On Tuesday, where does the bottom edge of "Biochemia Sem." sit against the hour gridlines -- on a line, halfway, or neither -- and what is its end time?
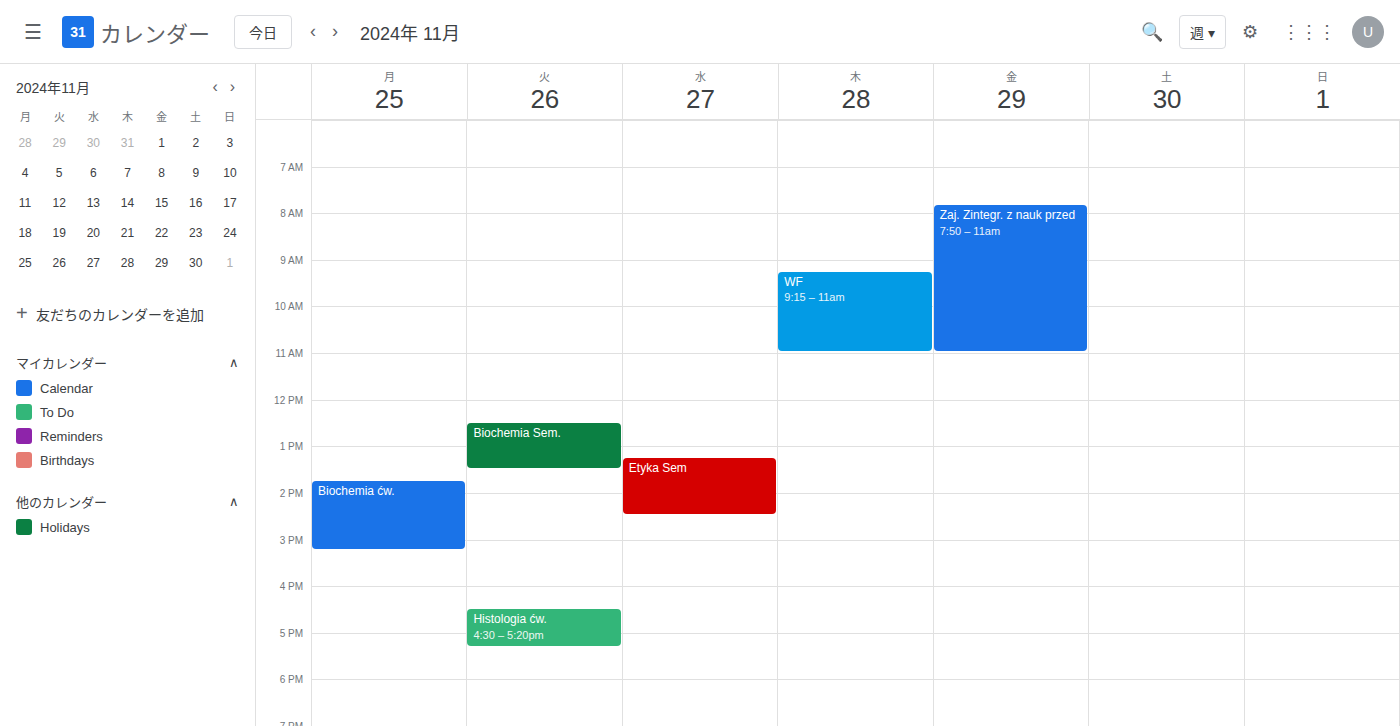
1:30 PM -- halfway between the 1 PM and 2 PM lines.